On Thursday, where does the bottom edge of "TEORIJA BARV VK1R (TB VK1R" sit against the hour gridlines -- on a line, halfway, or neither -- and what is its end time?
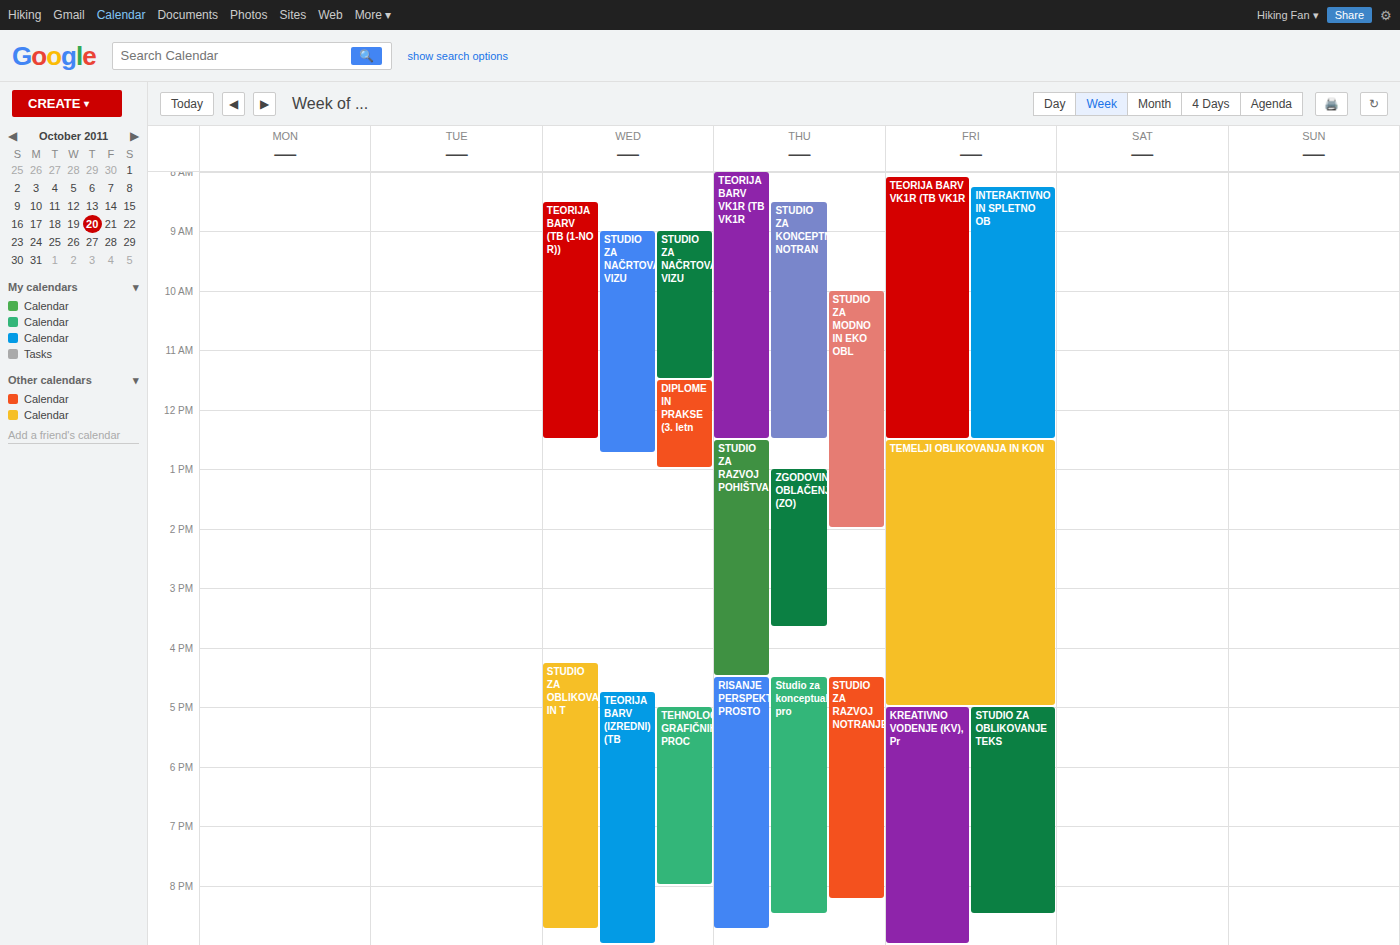
12:30 PM -- halfway between the 12 PM and 1 PM lines.